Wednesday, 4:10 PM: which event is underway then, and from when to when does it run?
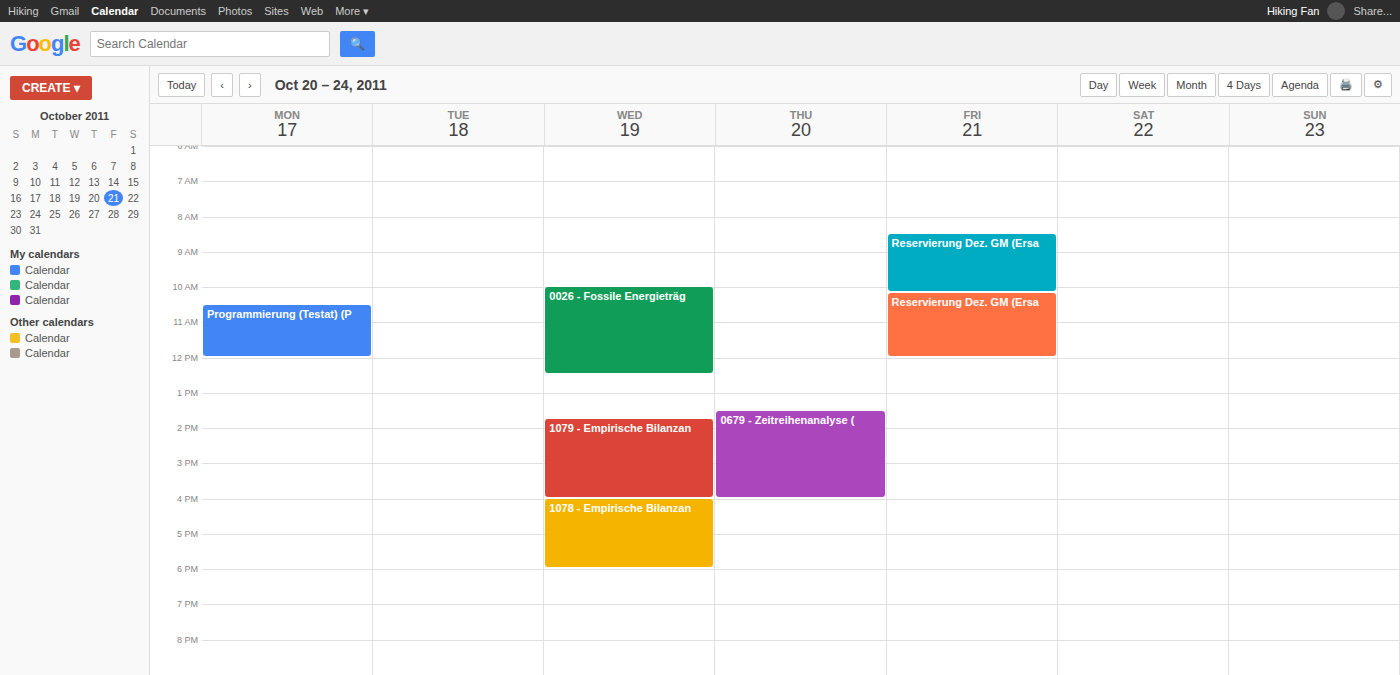
"1078 - Empirische Bilanzan", 4:00 PM to 6:00 PM